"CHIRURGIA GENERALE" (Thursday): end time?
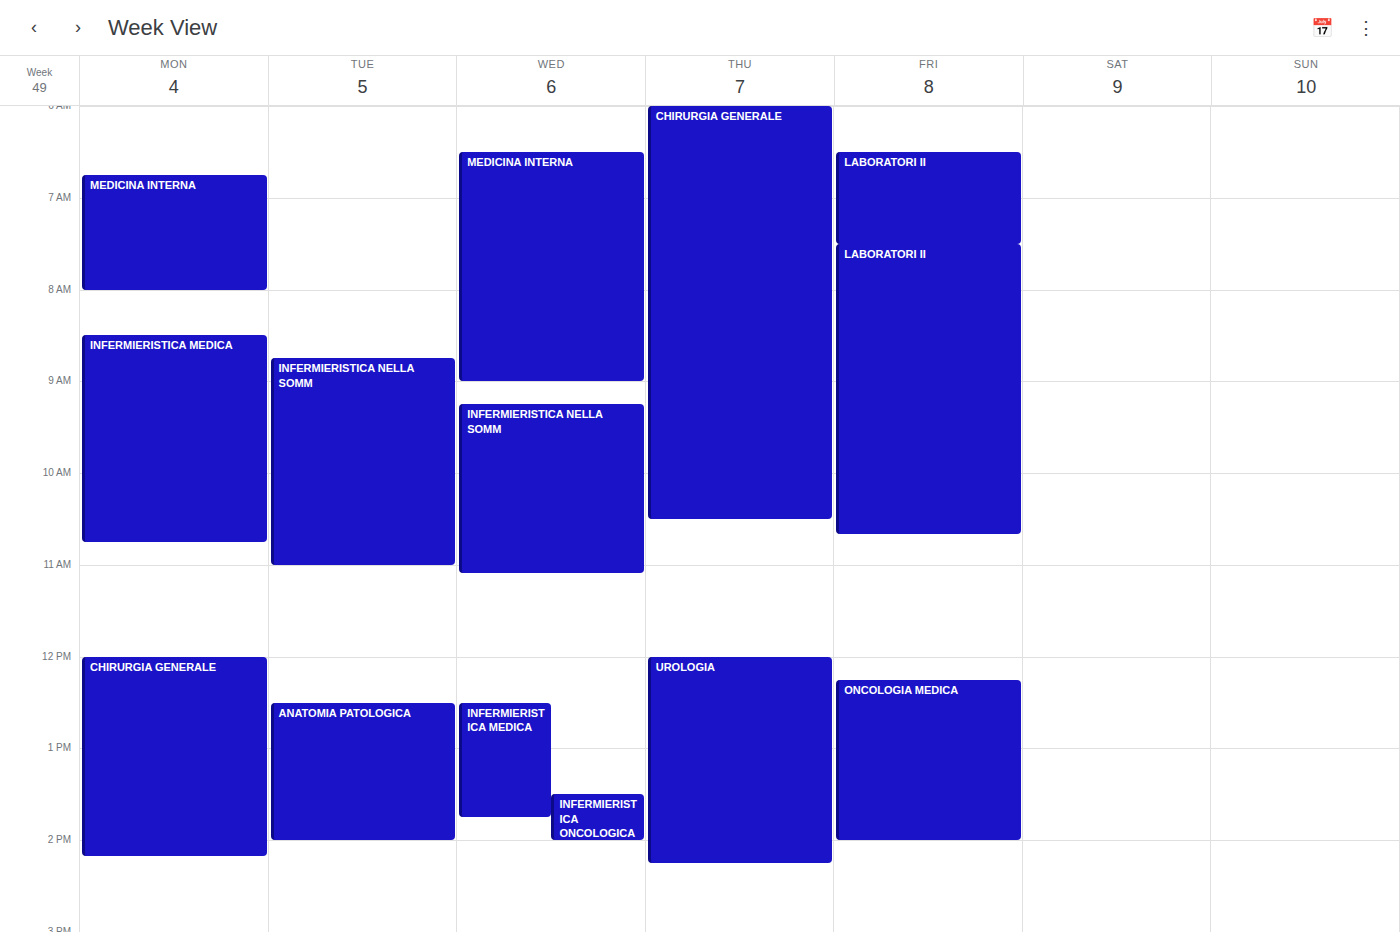
10:30 AM